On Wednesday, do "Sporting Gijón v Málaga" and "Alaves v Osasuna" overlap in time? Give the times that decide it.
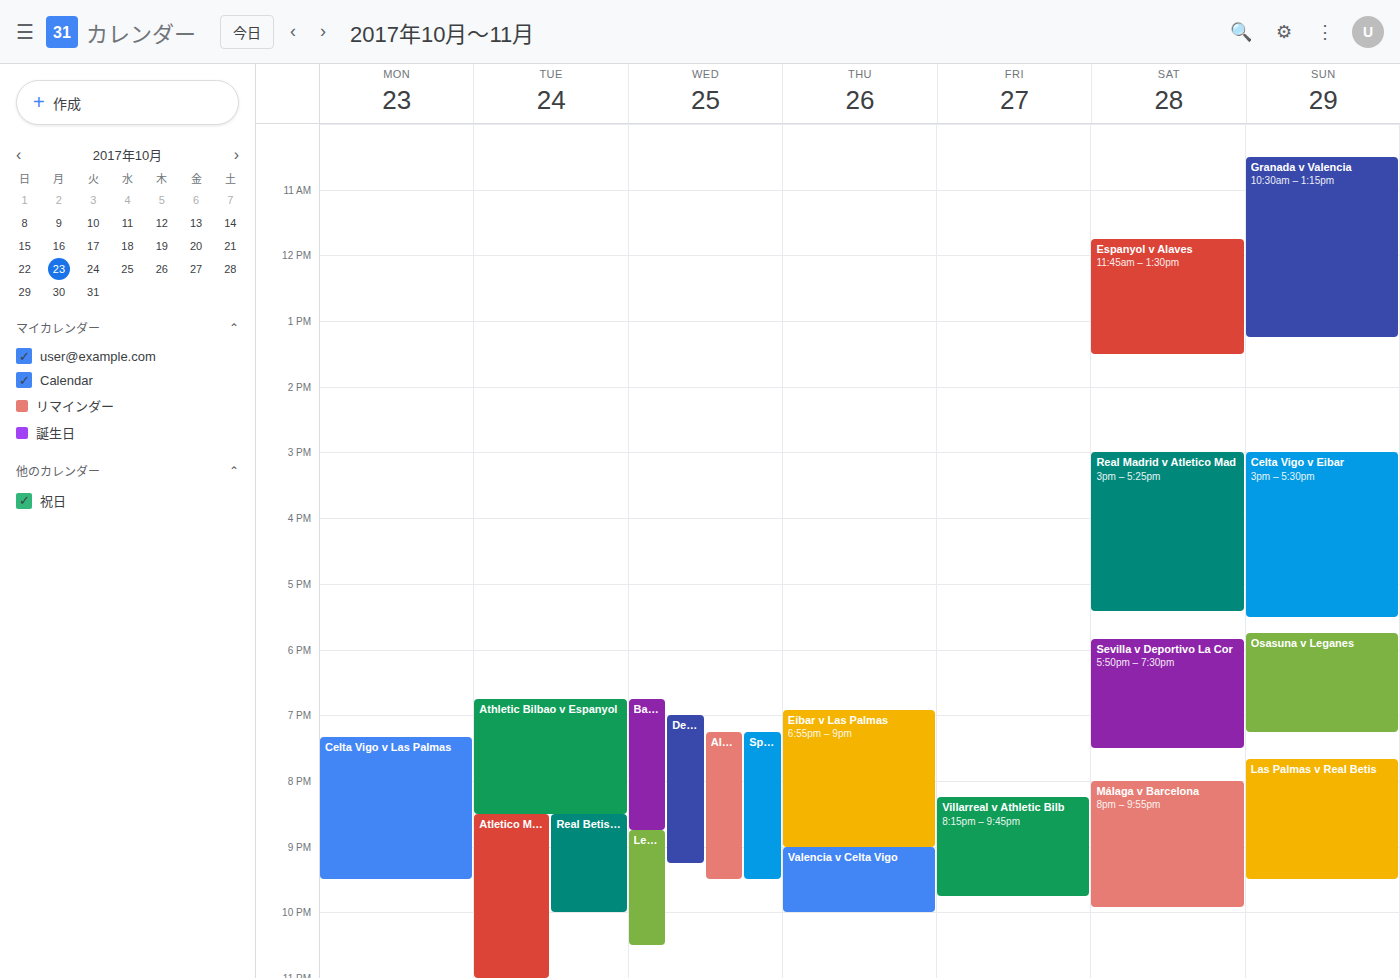
"Alaves v Osasuna" runs 7:15 PM to 9:30 PM, inside "Sporting Gijón v Málaga" -- they overlap.